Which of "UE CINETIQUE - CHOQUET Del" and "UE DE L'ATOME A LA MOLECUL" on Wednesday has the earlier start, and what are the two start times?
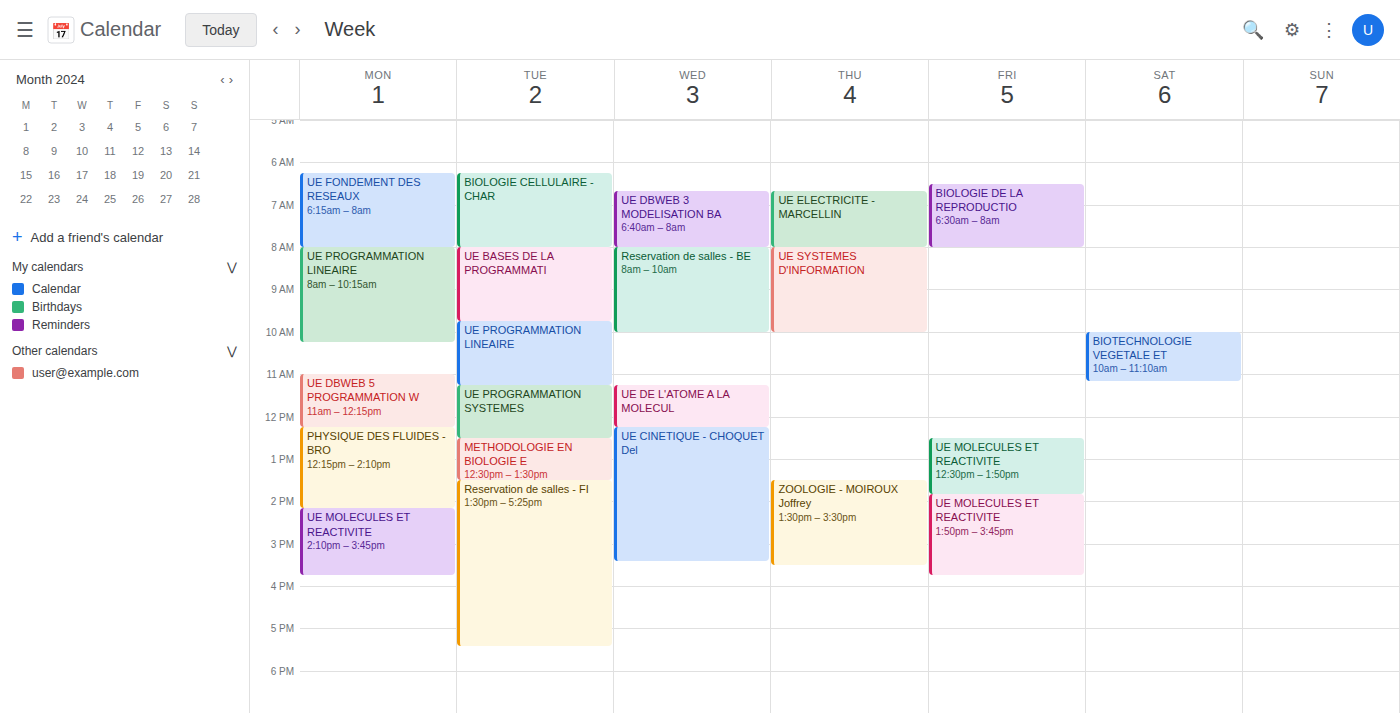
"UE DE L'ATOME A LA MOLECUL" 11:15 AM; "UE CINETIQUE - CHOQUET Del" 12:15 PM.